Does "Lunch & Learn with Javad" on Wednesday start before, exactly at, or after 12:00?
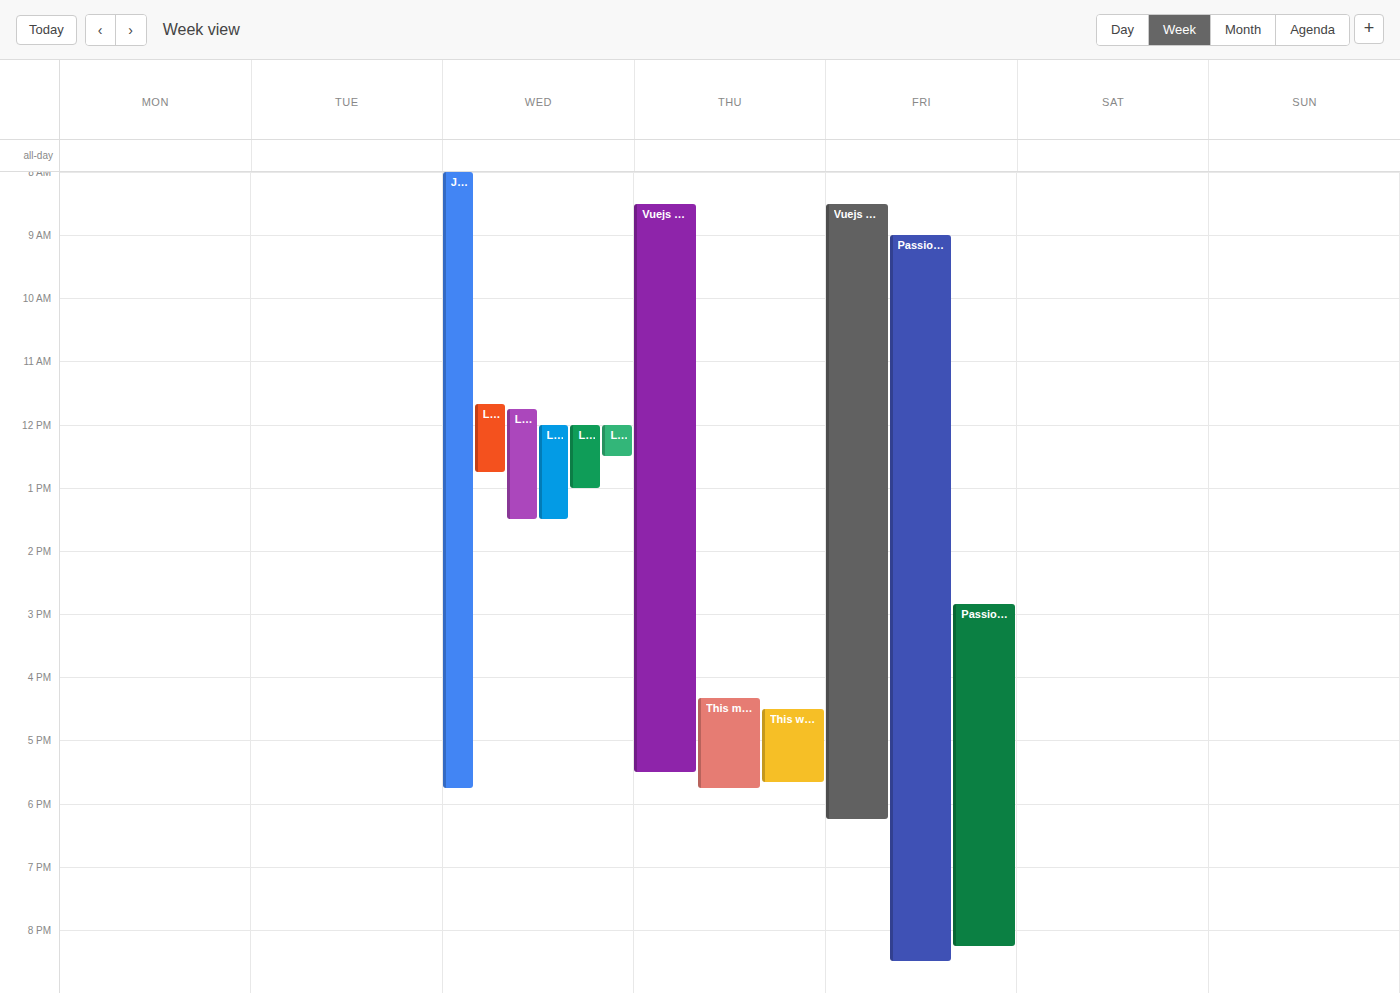
11:45 -- before 12:00, 15 minutes above the 12:00 line.